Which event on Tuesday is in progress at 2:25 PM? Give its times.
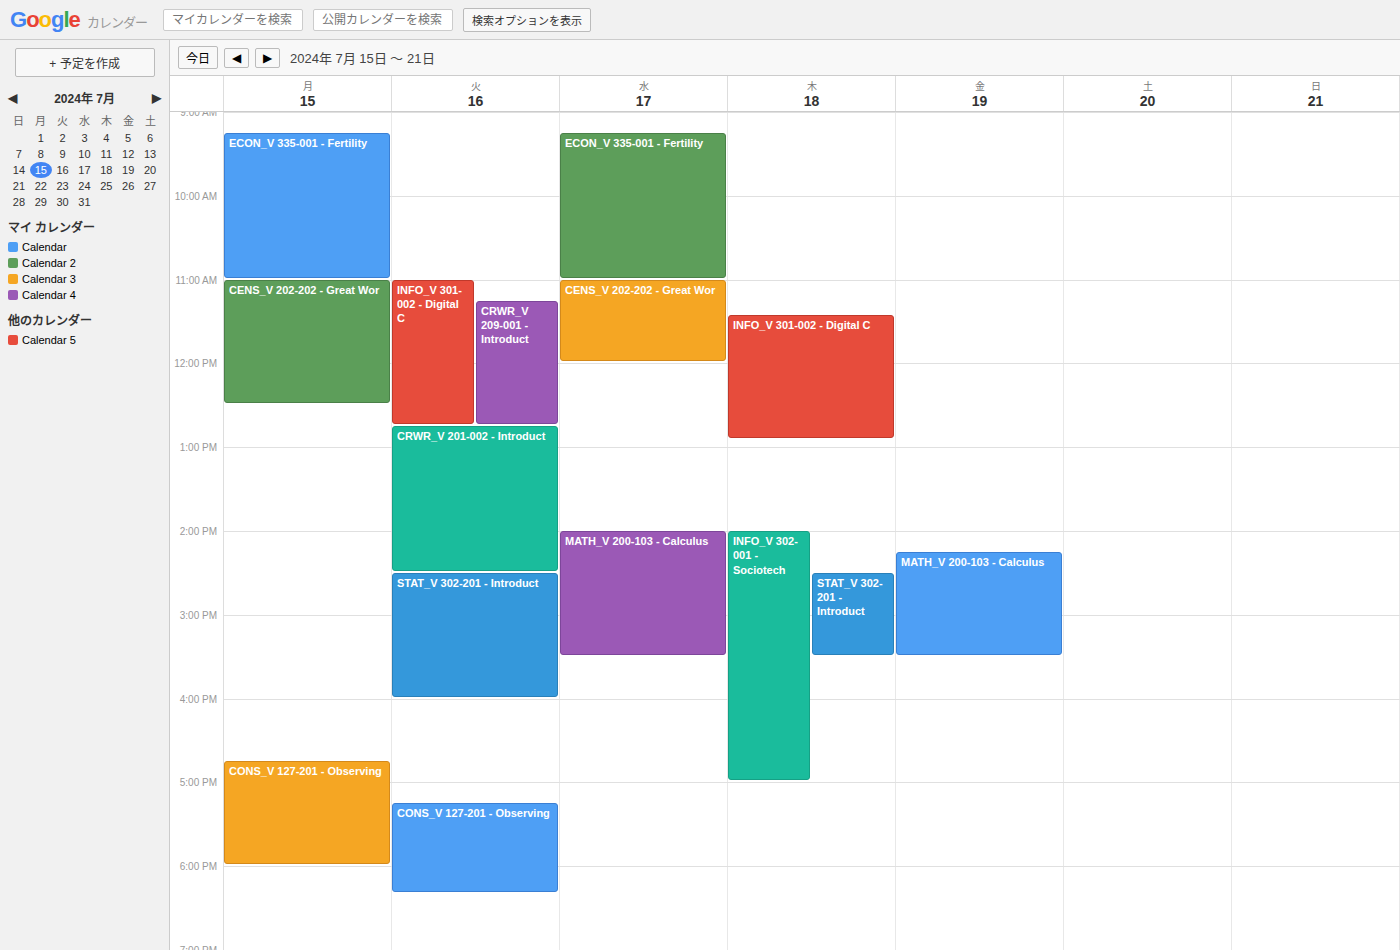
"CRWR_V 201-002 - Introduct", 12:45 PM to 2:30 PM